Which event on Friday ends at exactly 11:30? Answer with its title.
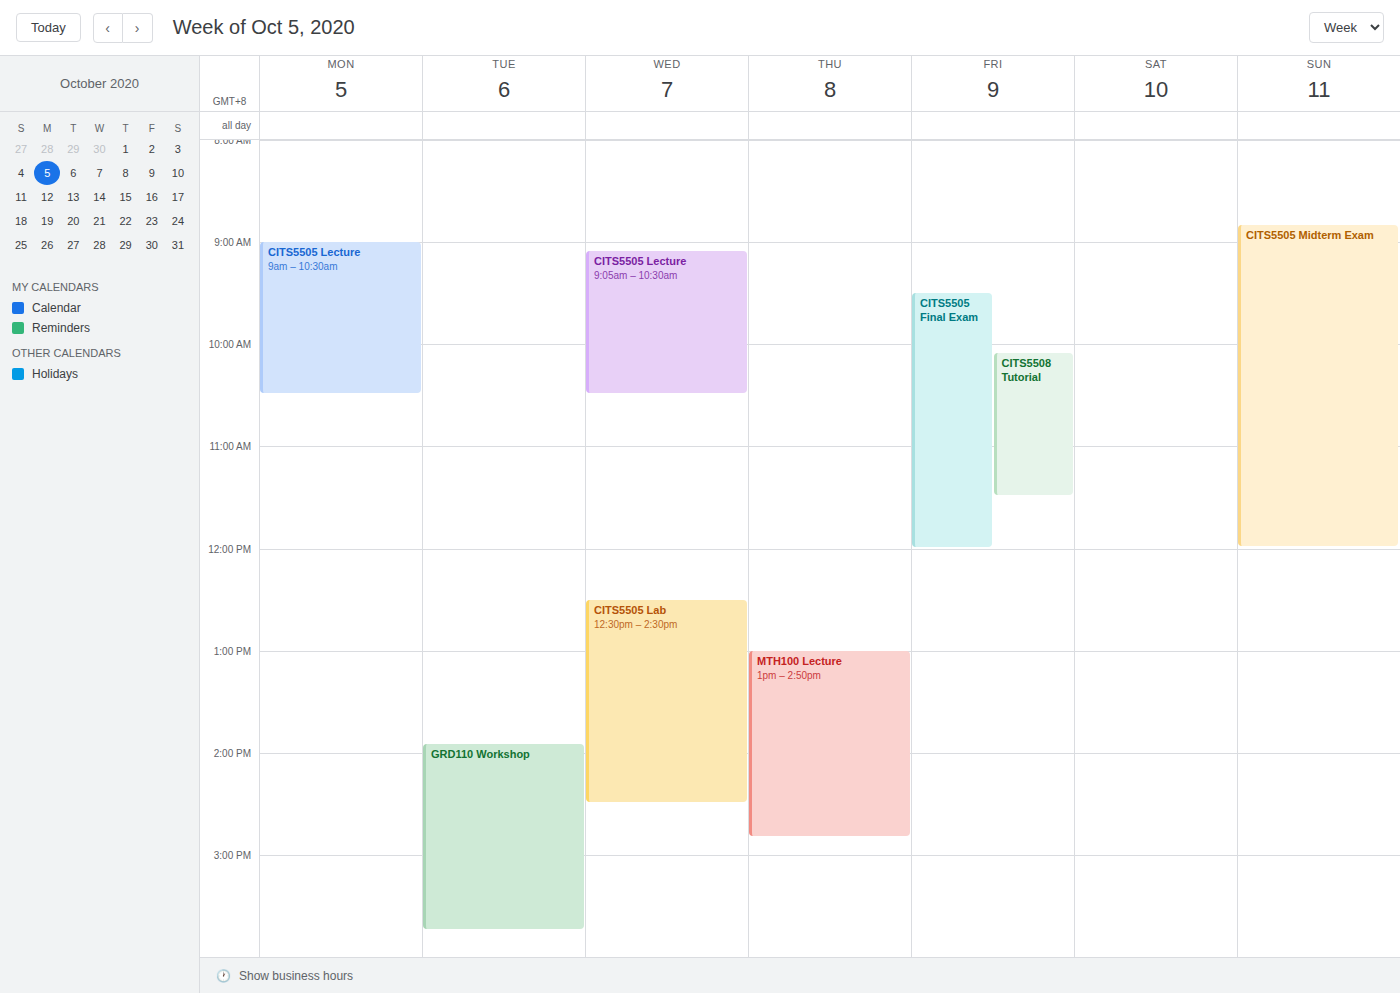
"CITS5508 Tutorial"